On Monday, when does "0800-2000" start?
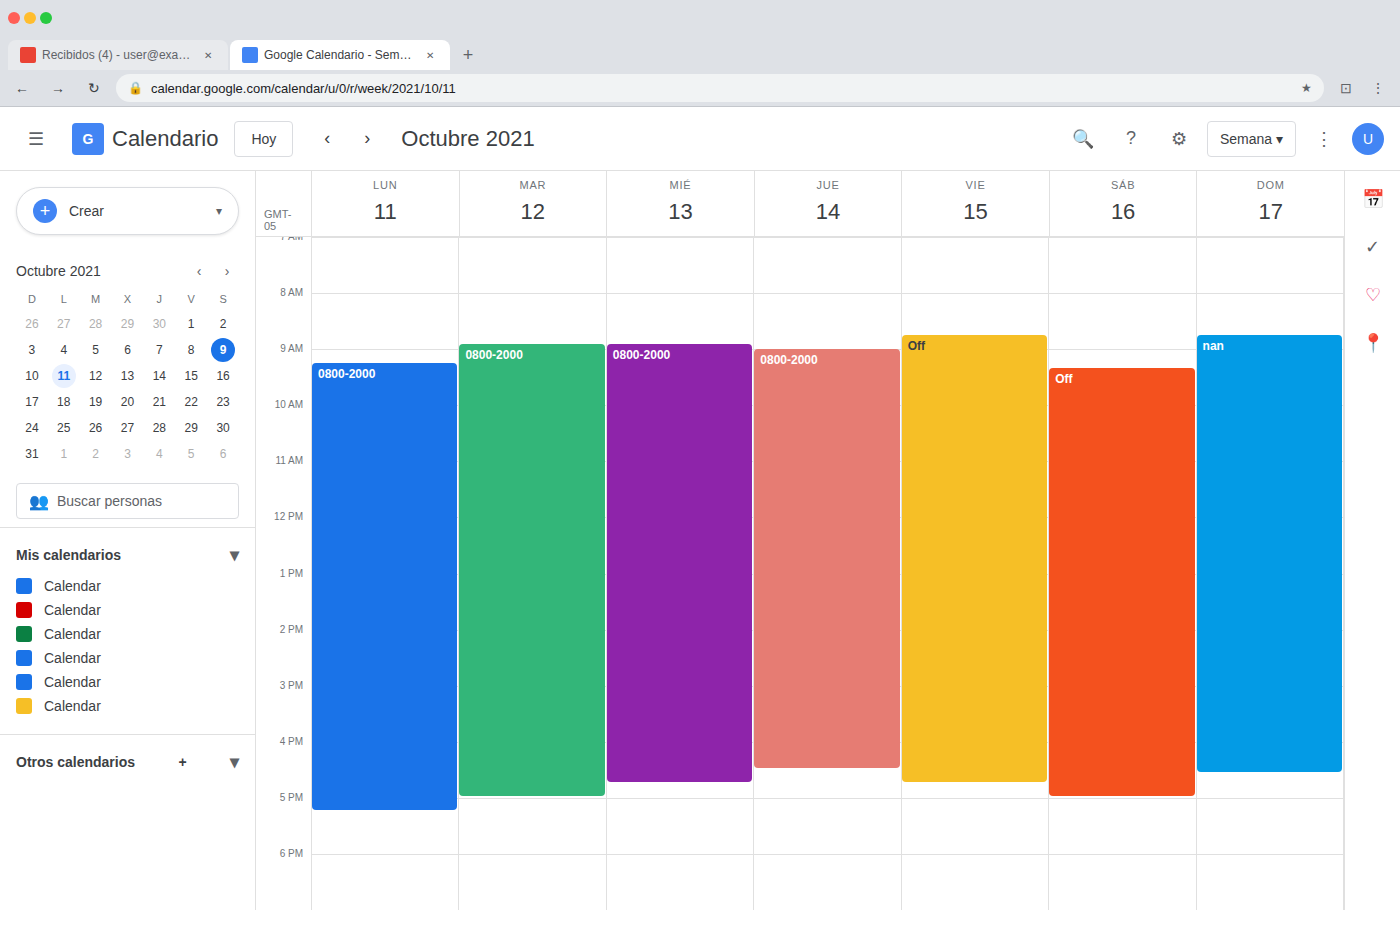
9:15 AM